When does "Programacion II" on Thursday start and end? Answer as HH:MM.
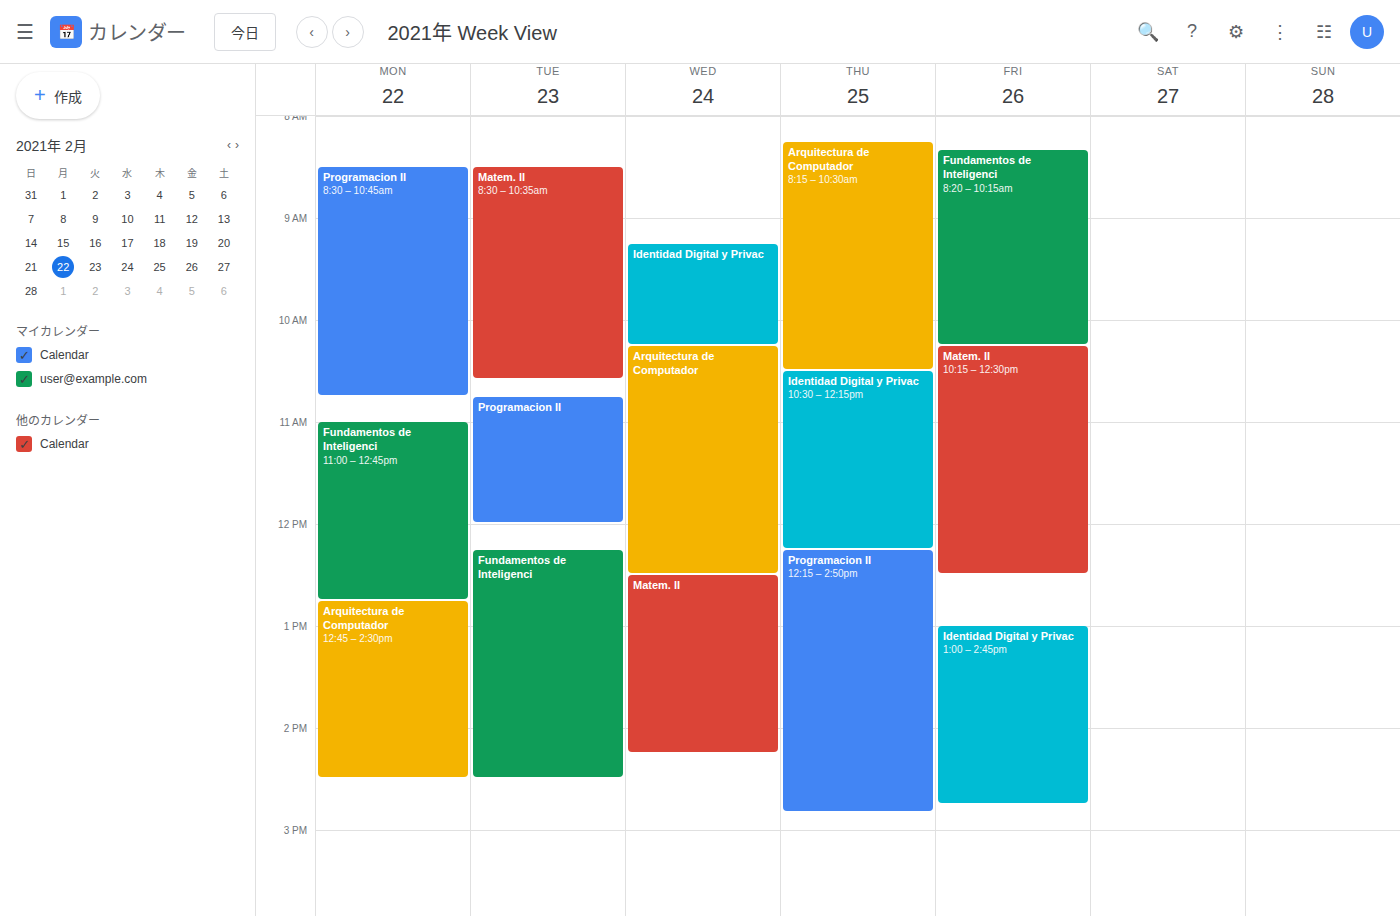
12:15 to 14:50